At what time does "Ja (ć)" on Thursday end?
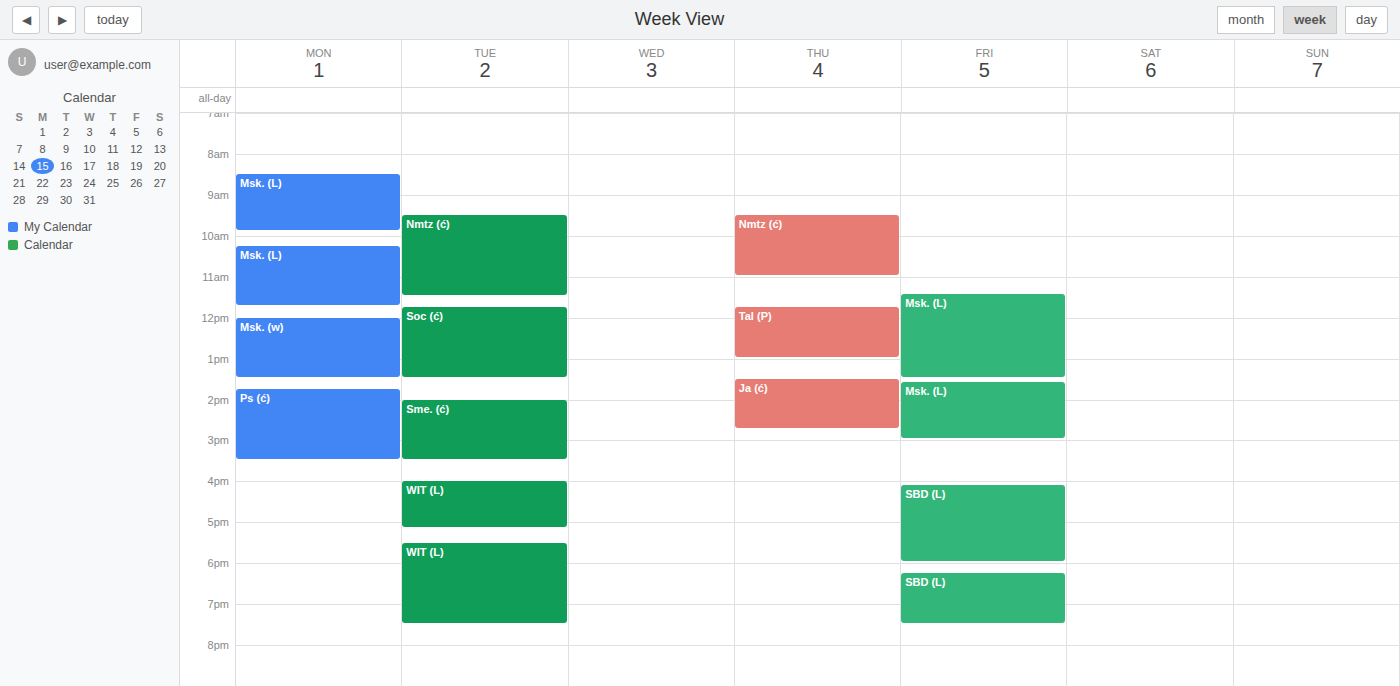
2:45 PM